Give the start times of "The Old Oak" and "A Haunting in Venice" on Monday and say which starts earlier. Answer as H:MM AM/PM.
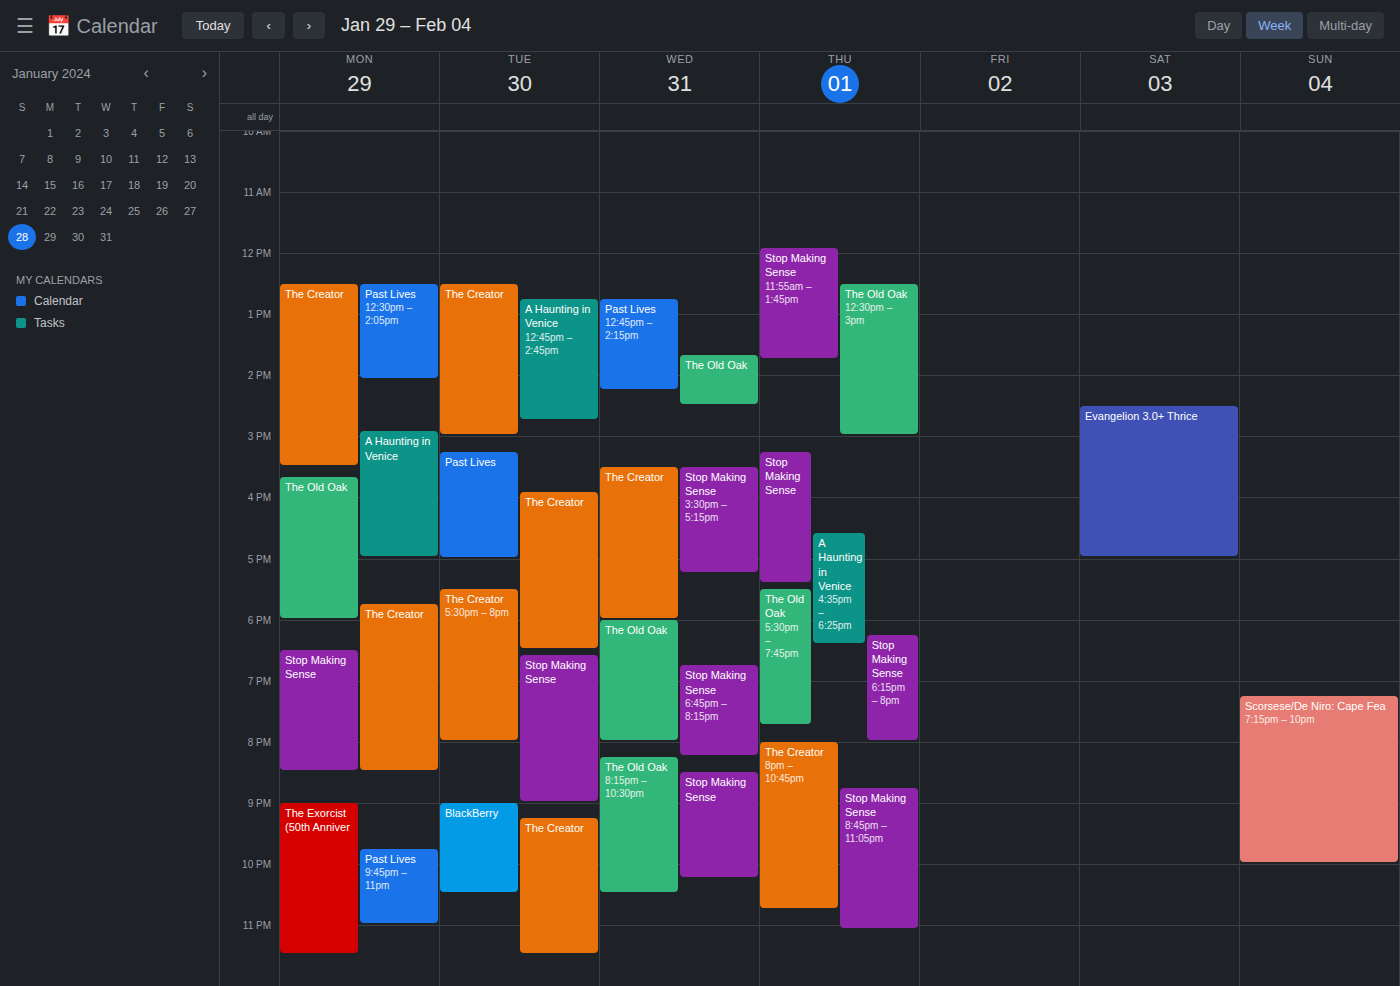
"A Haunting in Venice" 2:55 PM; "The Old Oak" 3:40 PM.